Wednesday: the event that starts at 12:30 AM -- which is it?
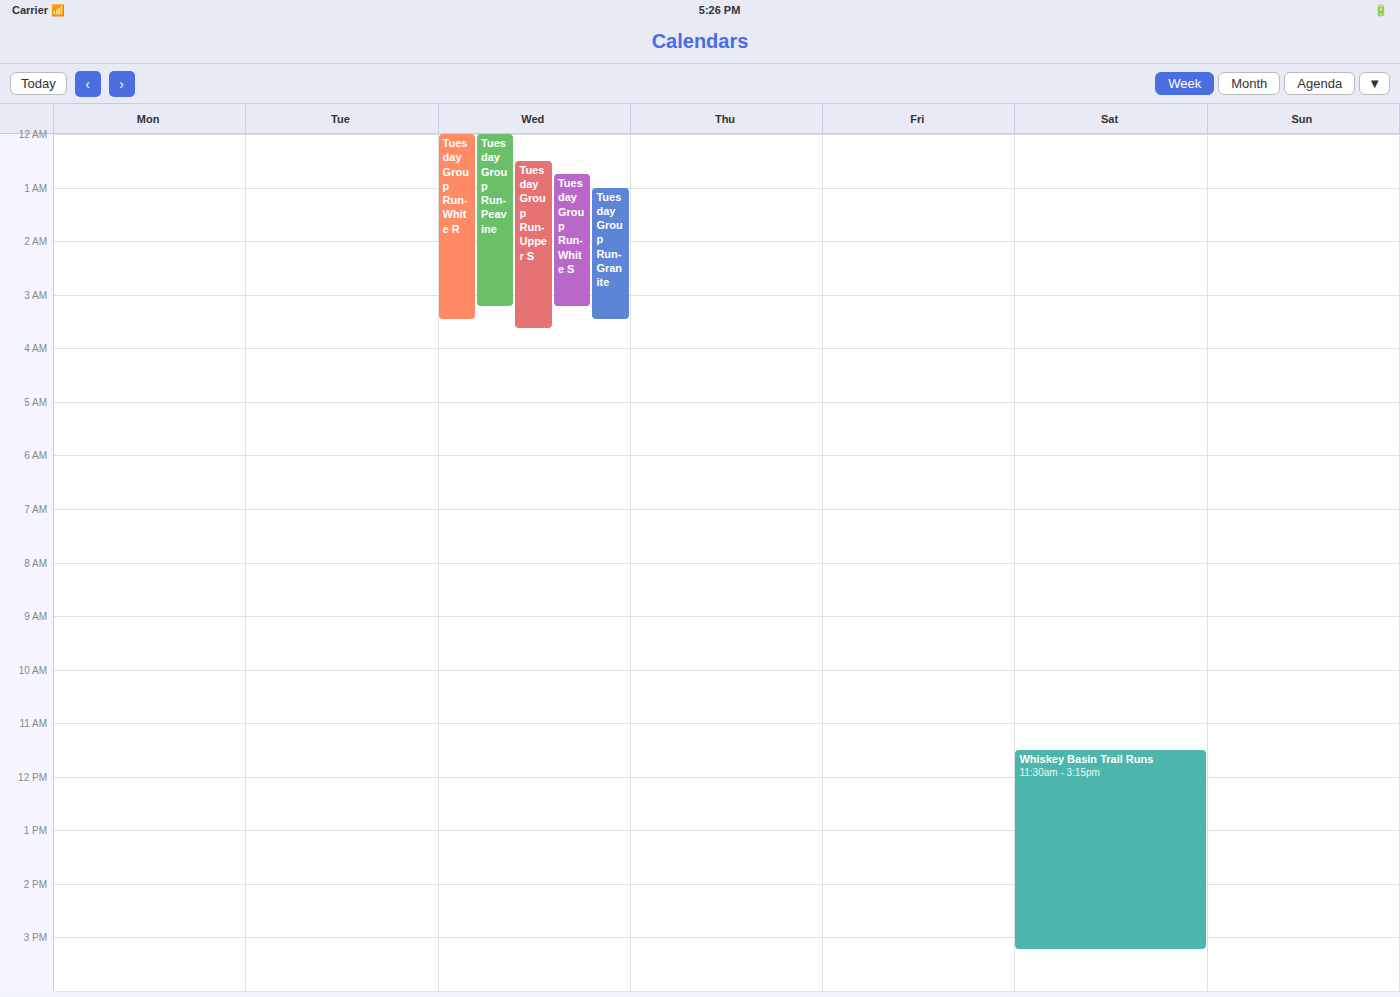
"Tuesday Group Run- Upper S"